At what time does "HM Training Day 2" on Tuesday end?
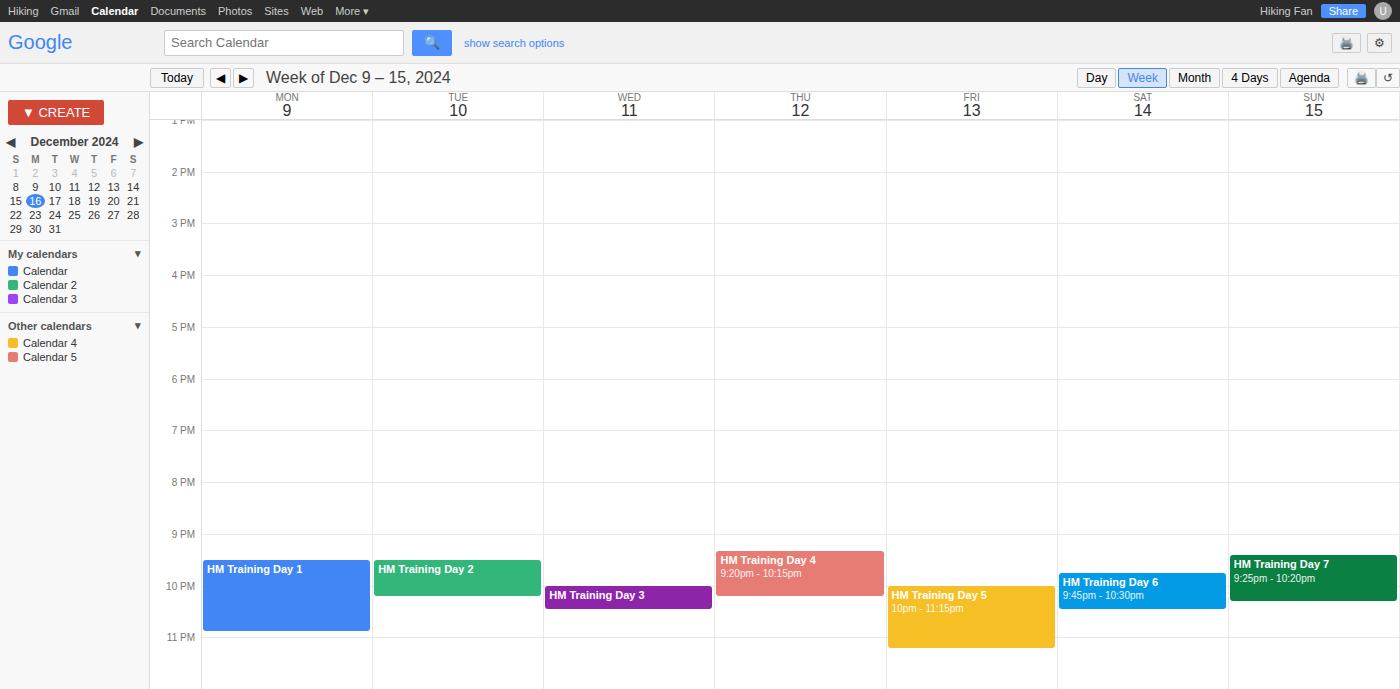
10:15 PM